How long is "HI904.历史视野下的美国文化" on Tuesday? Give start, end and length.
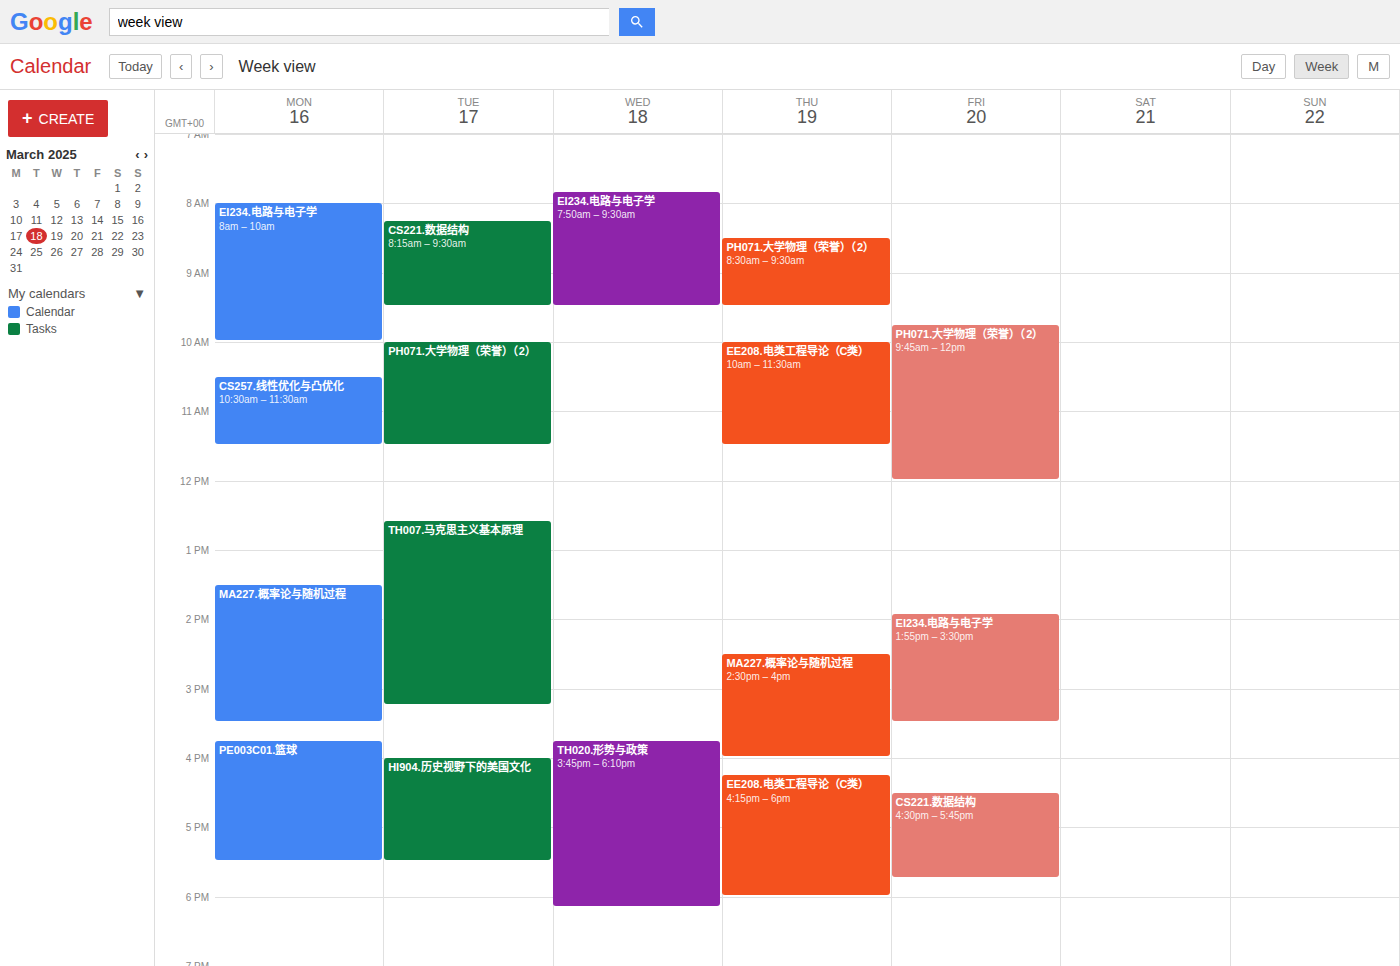
4:00 PM to 5:30 PM, 1 hour 30 minutes